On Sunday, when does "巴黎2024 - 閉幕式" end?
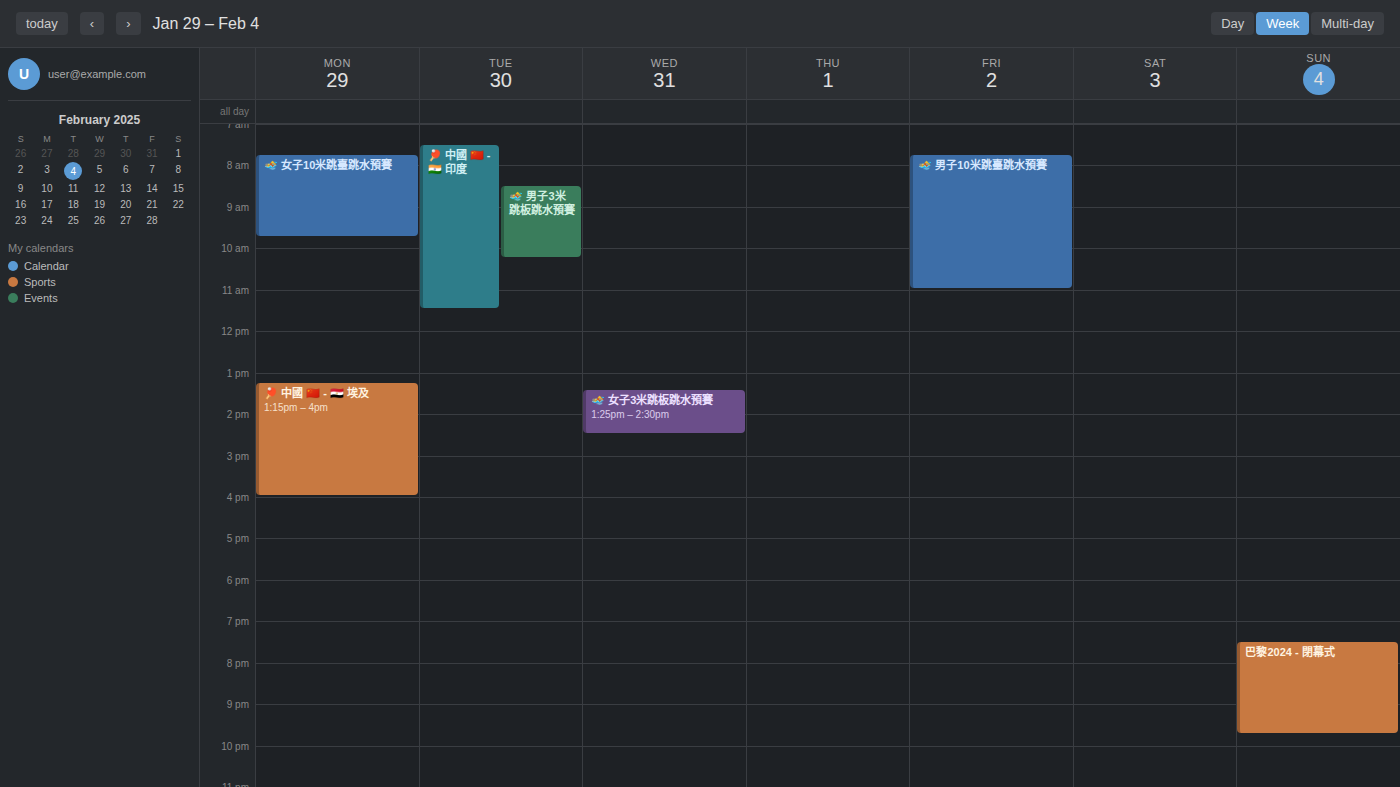
9:45 PM